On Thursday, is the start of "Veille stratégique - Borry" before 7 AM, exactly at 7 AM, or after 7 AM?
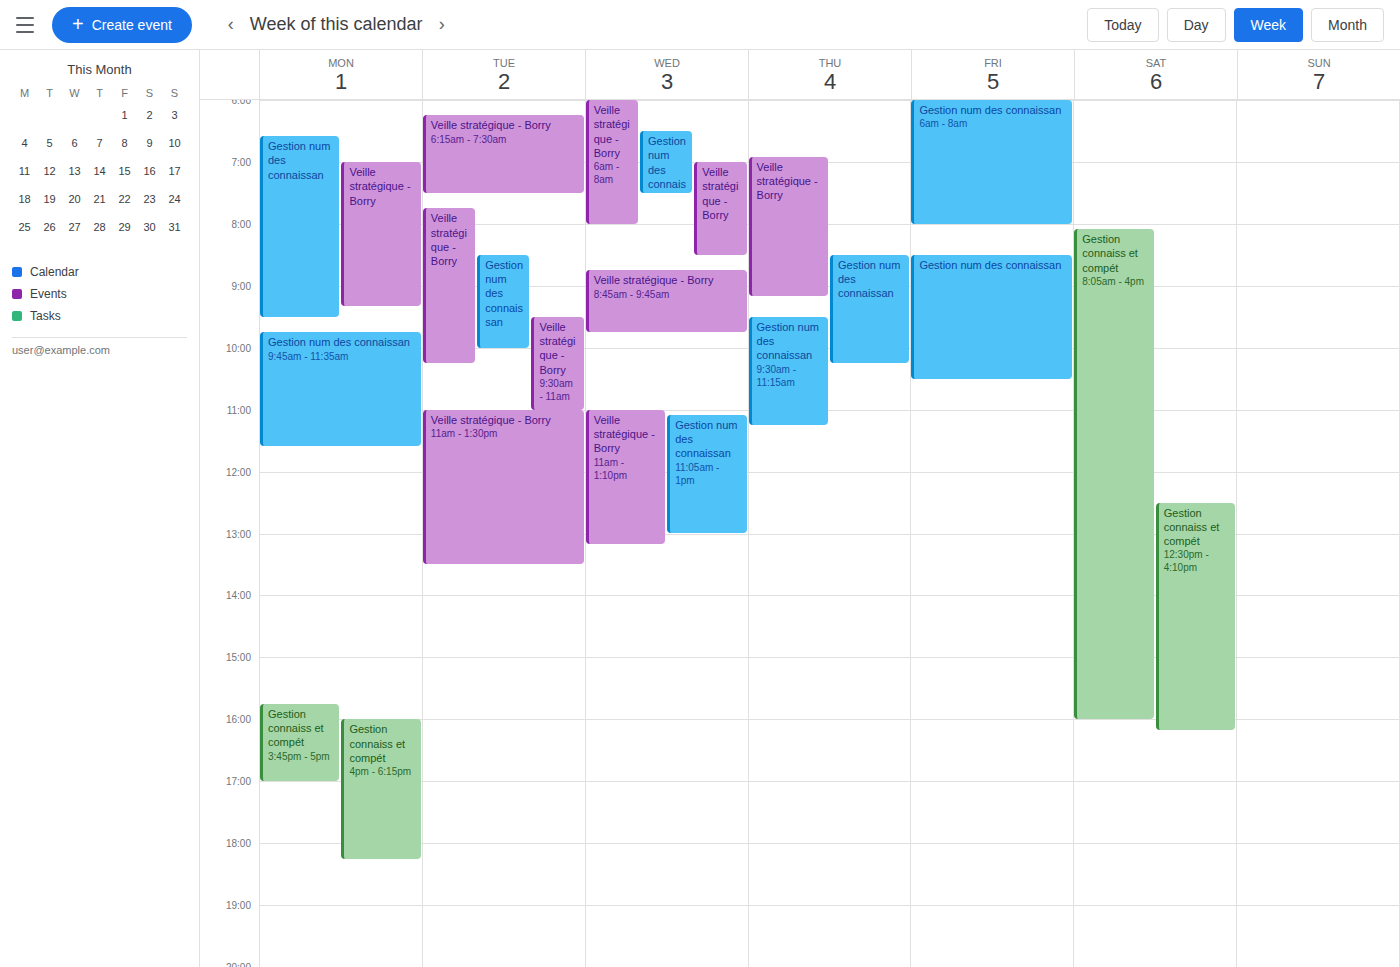
6:55 AM -- before 7 AM, 5 minutes above the 7 AM line.